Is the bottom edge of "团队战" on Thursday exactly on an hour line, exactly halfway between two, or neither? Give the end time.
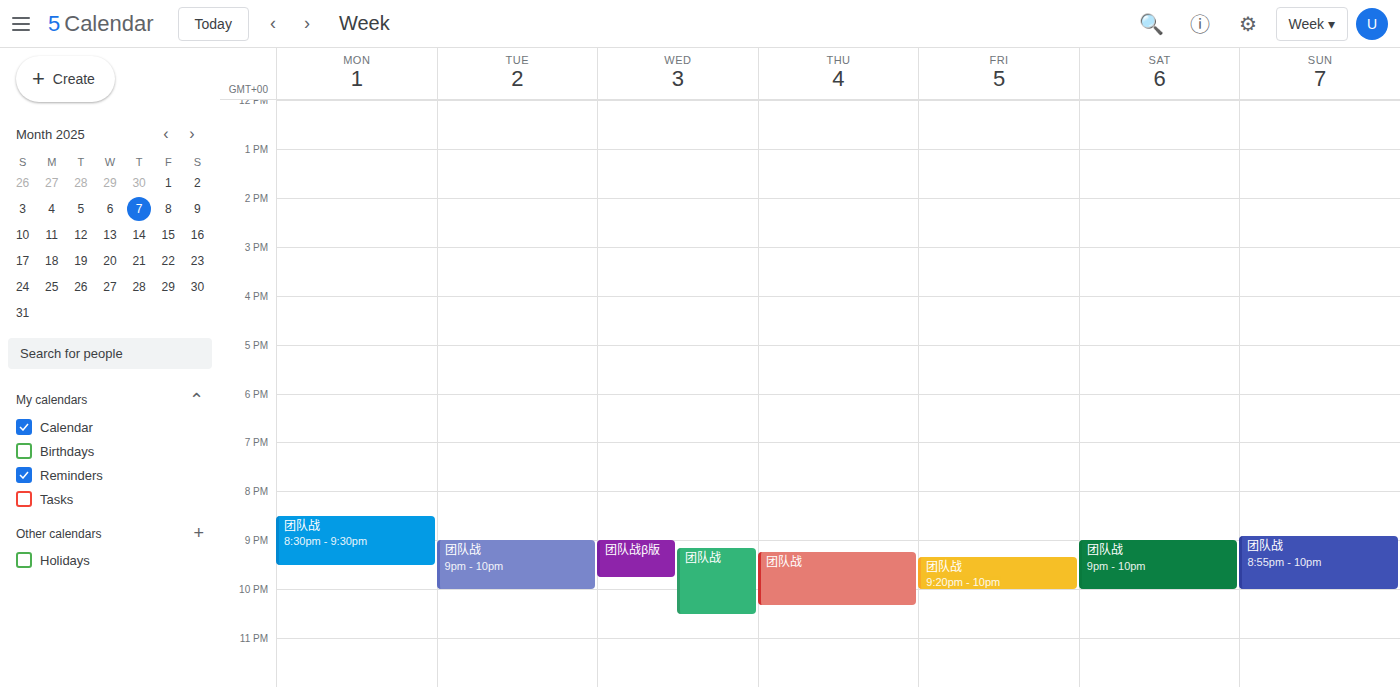
10:20 PM -- neither: 20 minutes below the 10 PM line and 40 minutes above the 11 PM line.